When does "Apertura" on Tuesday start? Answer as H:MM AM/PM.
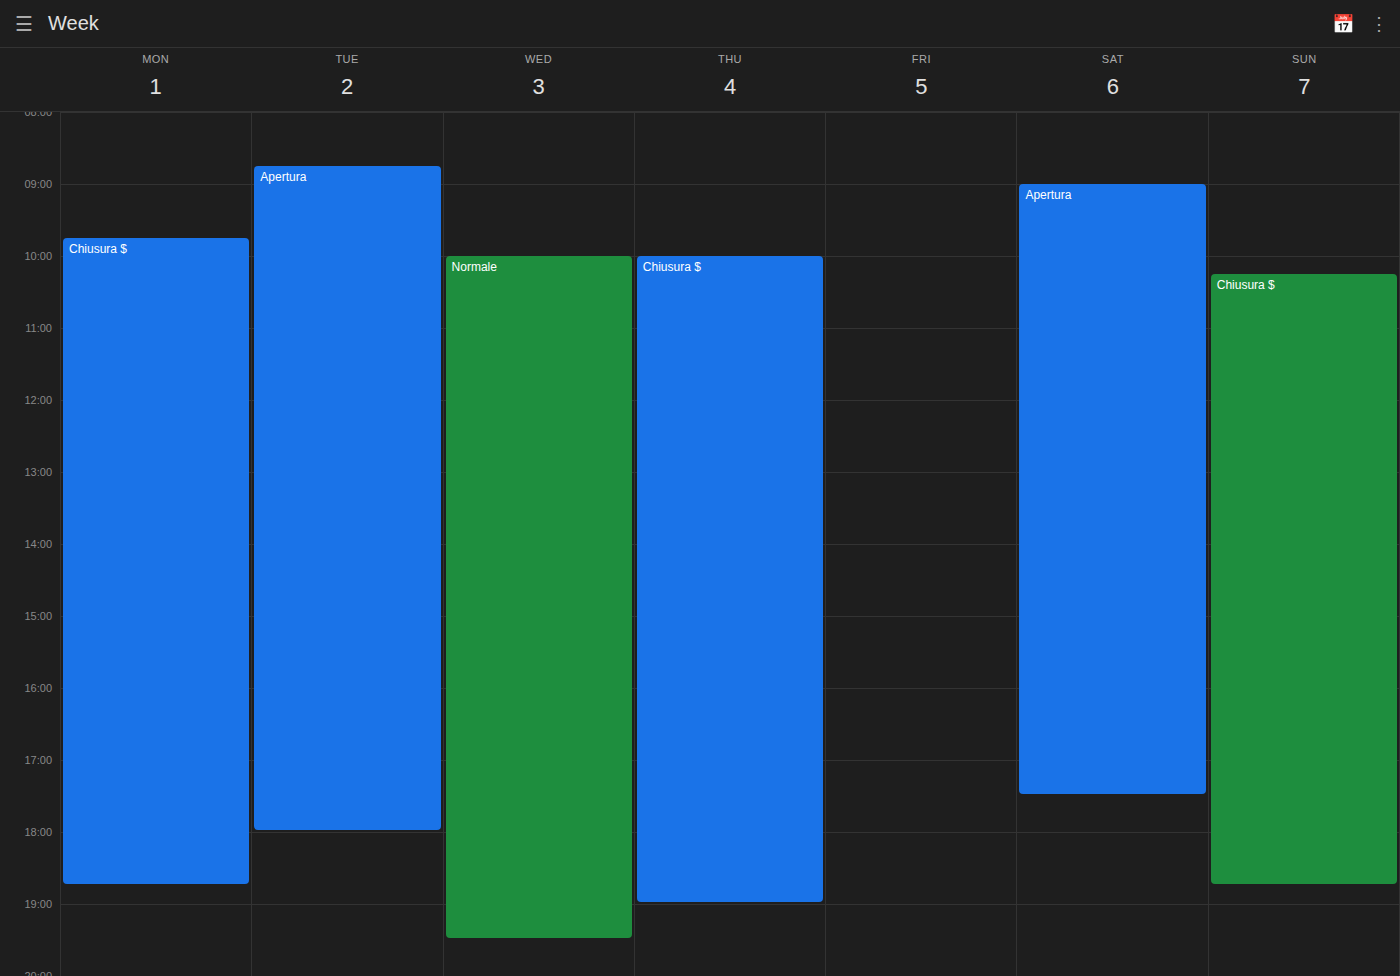
8:45 AM